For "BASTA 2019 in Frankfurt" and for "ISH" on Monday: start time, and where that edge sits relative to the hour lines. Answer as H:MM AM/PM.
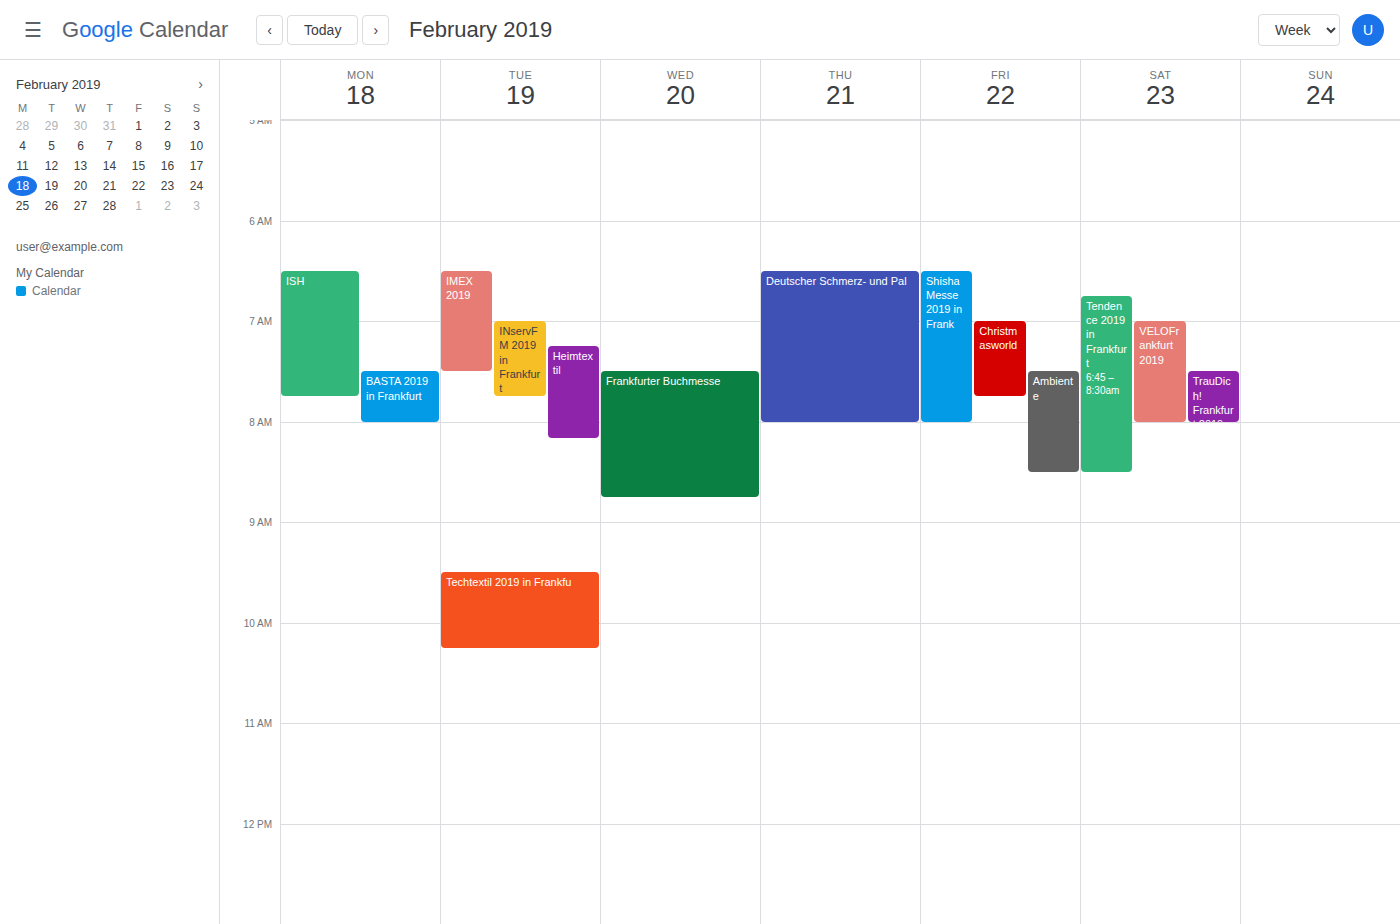
"BASTA 2019 in Frankfurt": 7:30 AM, halfway between the 7 AM and 8 AM lines. "ISH": 6:30 AM, halfway between the 6 AM and 7 AM lines.